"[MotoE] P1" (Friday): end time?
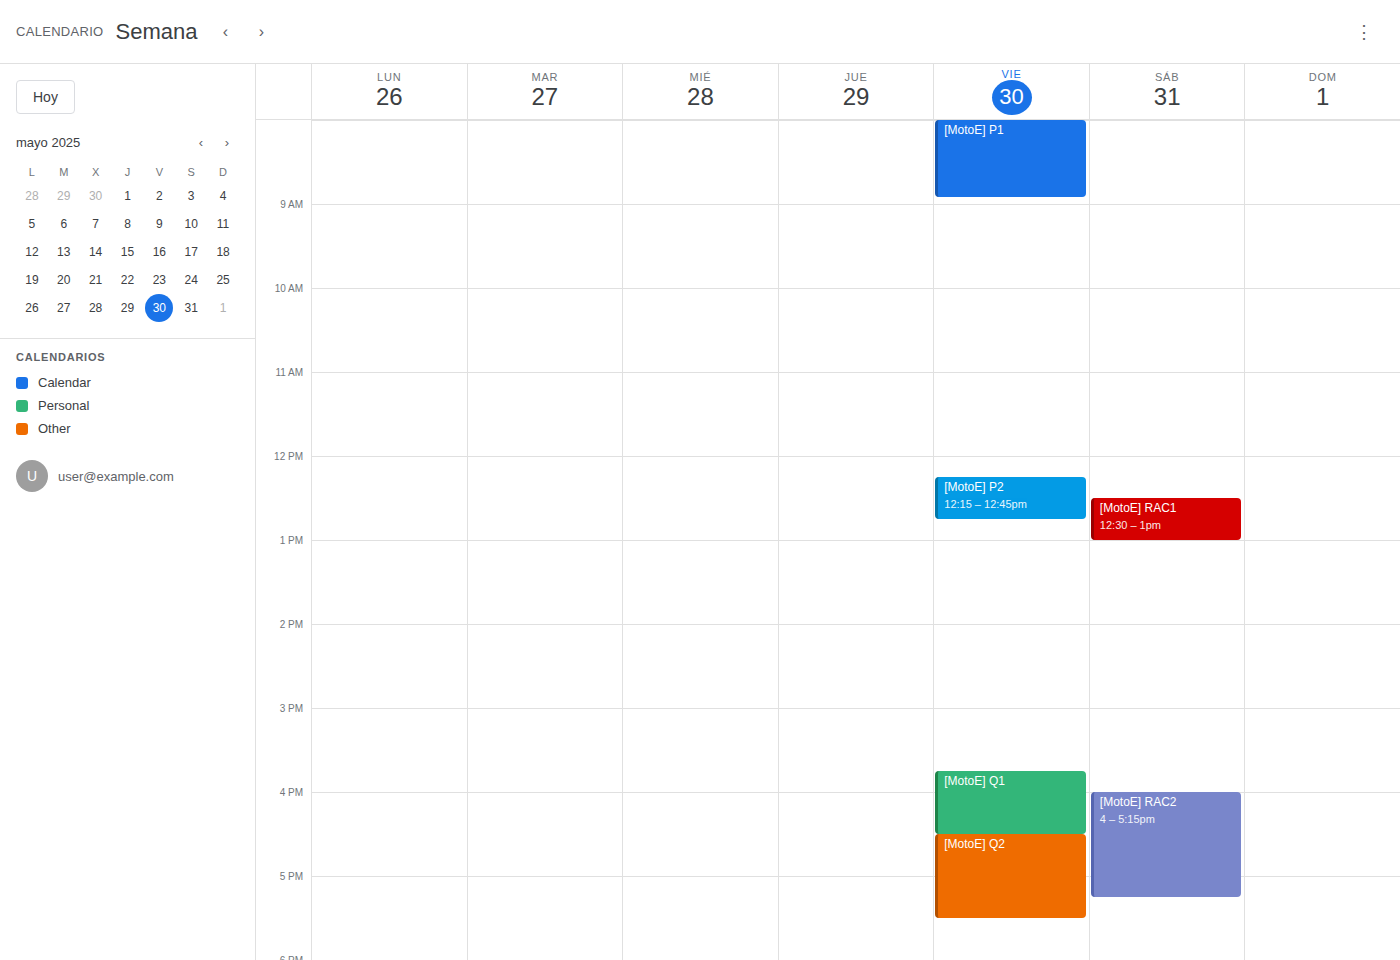
8:55 AM